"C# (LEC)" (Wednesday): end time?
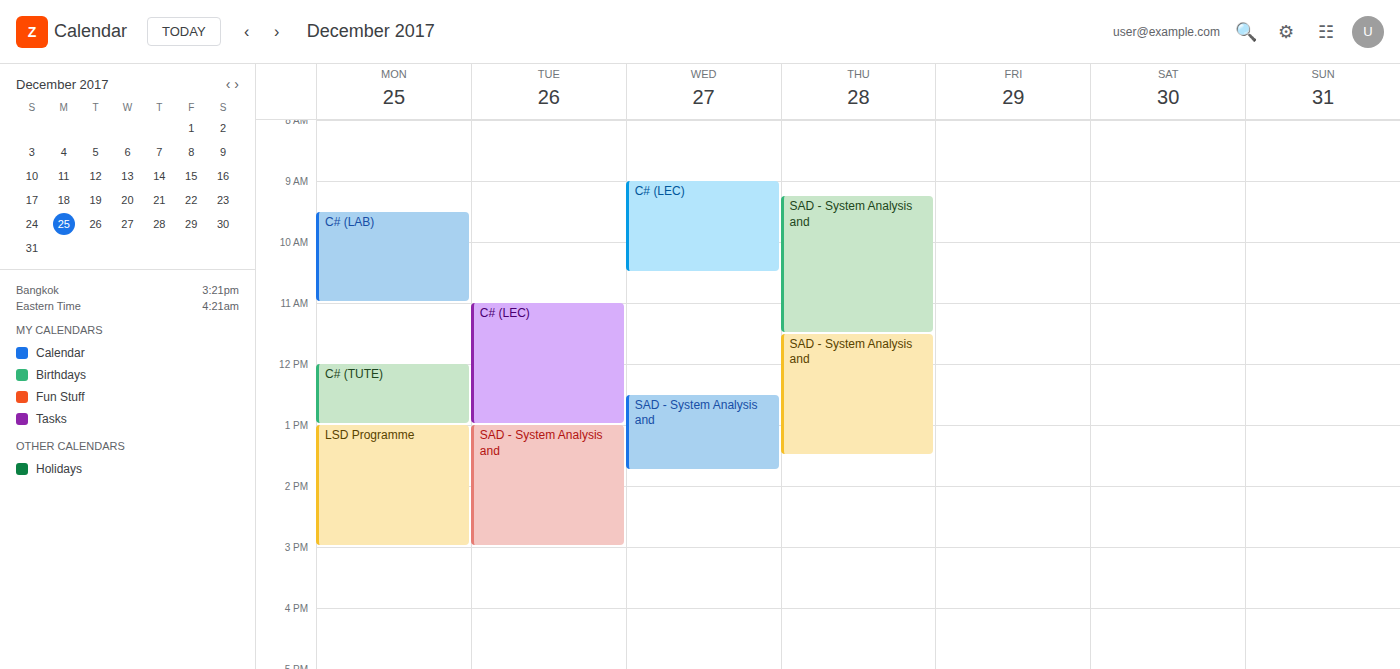
10:30